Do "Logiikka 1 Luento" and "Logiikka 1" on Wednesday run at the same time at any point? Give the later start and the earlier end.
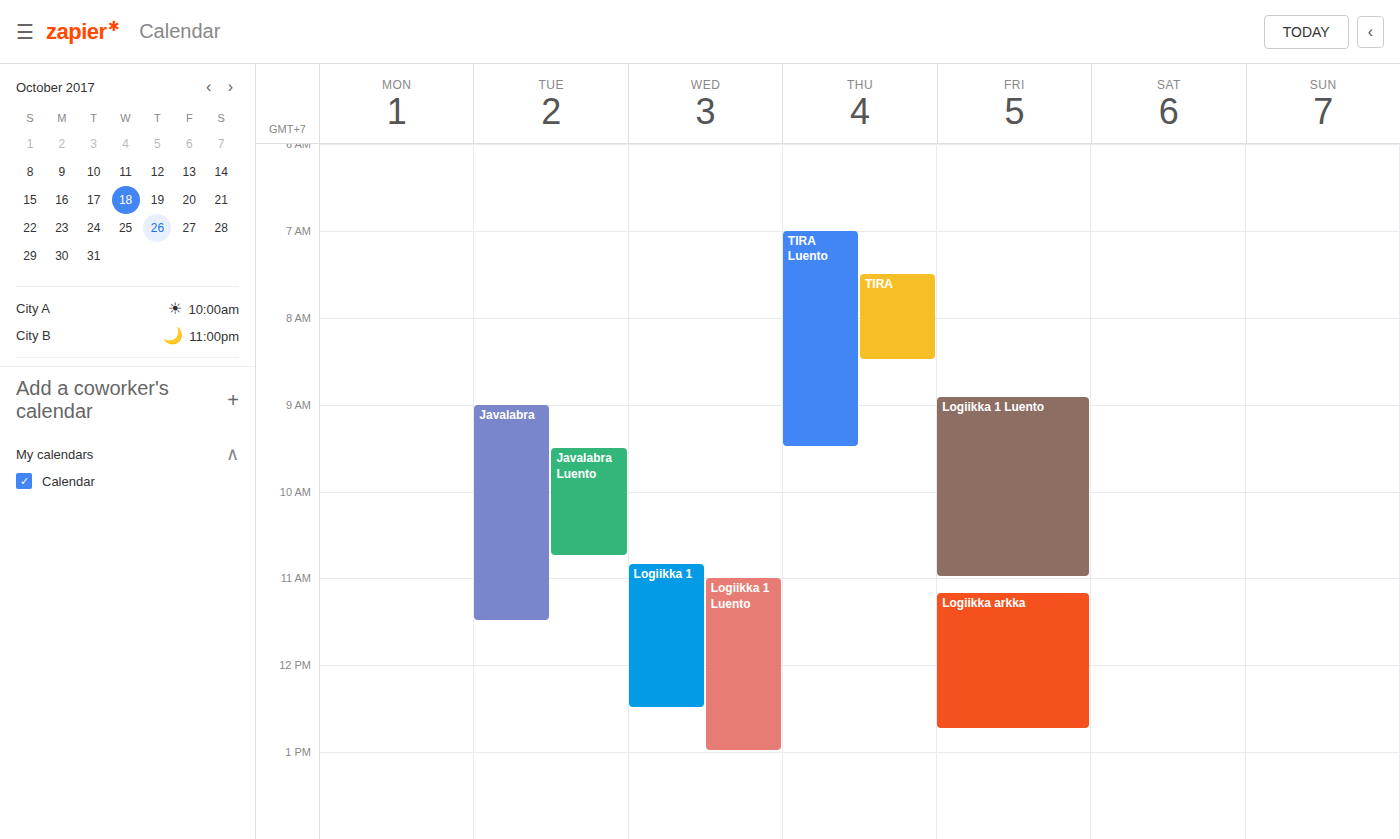
"Logiikka 1 Luento" starts at 11:00 AM, before "Logiikka 1" ends at 12:30 PM -- they overlap.